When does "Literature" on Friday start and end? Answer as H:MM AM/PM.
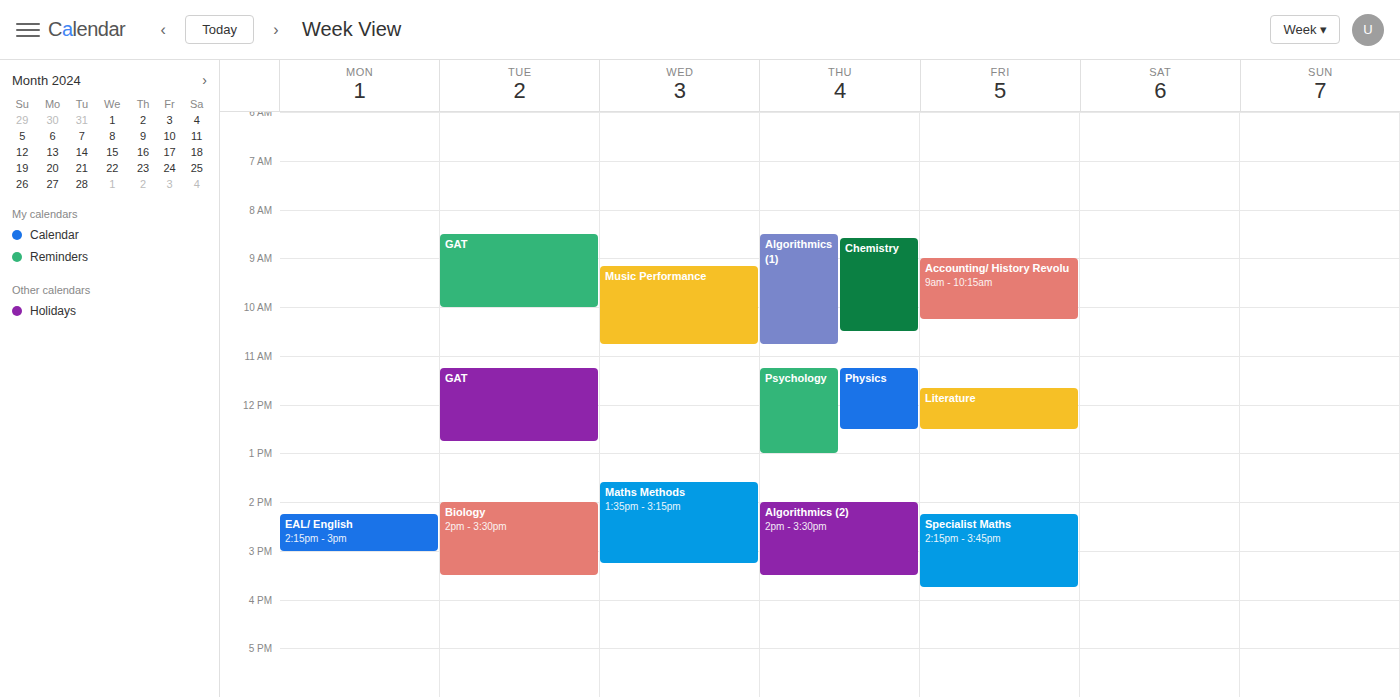
11:40 AM to 12:30 PM